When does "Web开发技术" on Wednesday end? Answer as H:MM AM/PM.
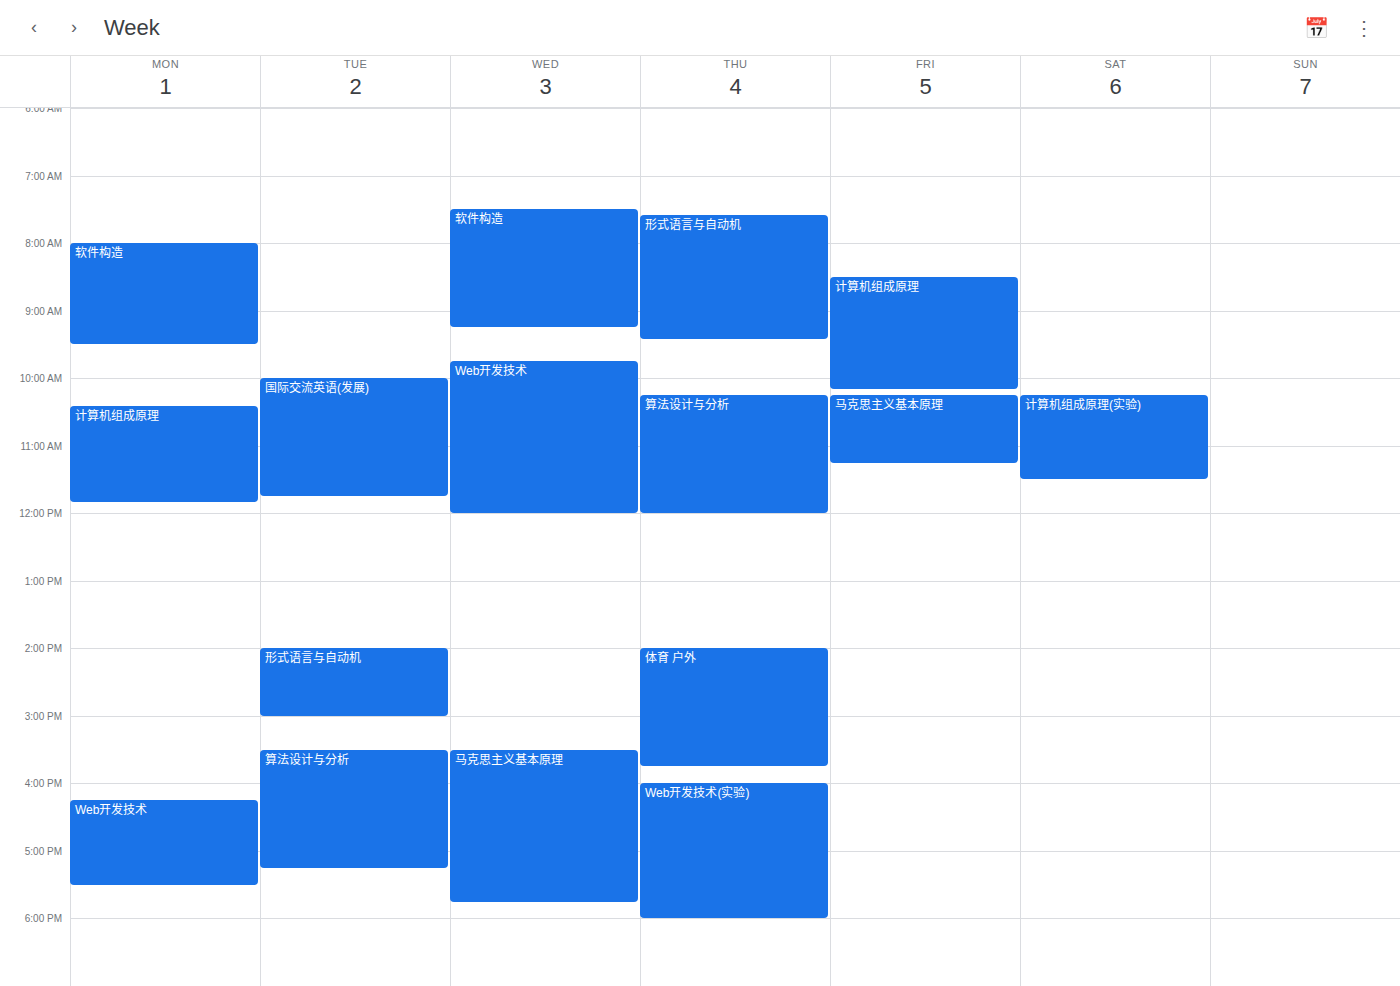
12:00 PM